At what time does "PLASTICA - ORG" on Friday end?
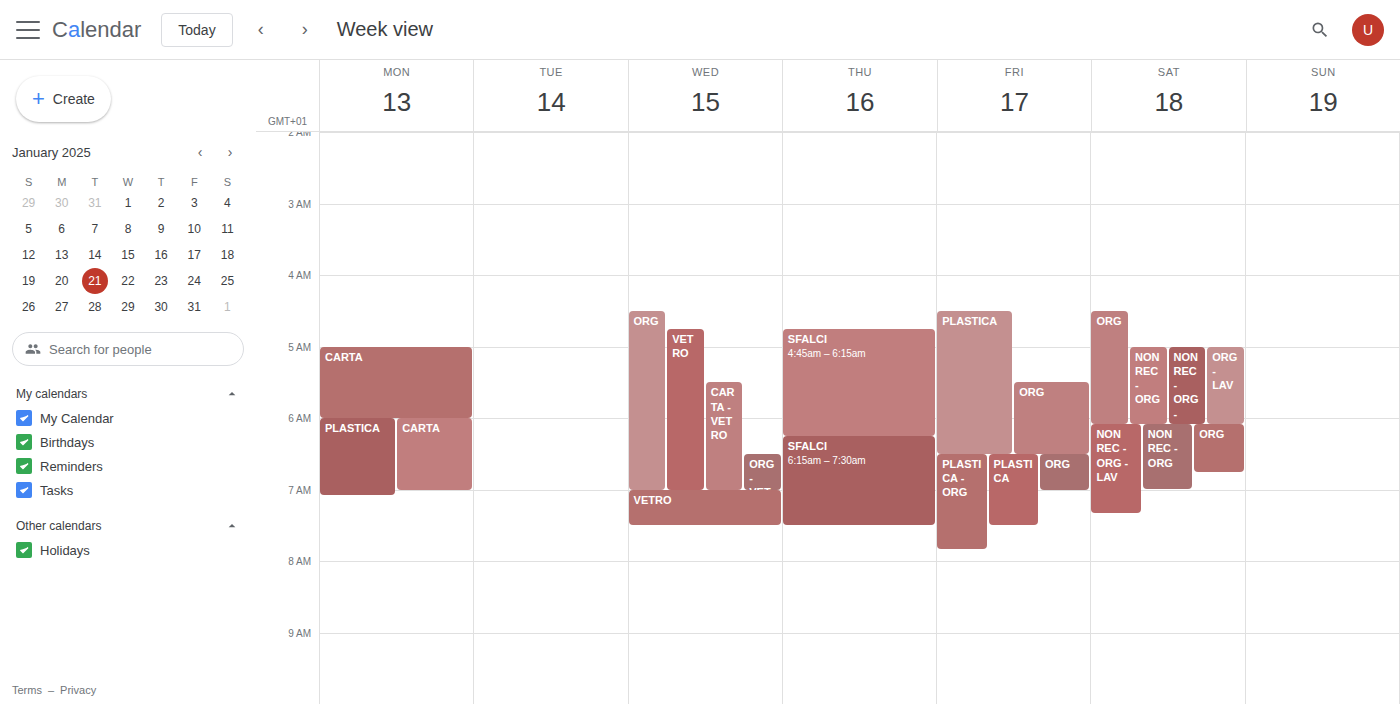
7:50 AM